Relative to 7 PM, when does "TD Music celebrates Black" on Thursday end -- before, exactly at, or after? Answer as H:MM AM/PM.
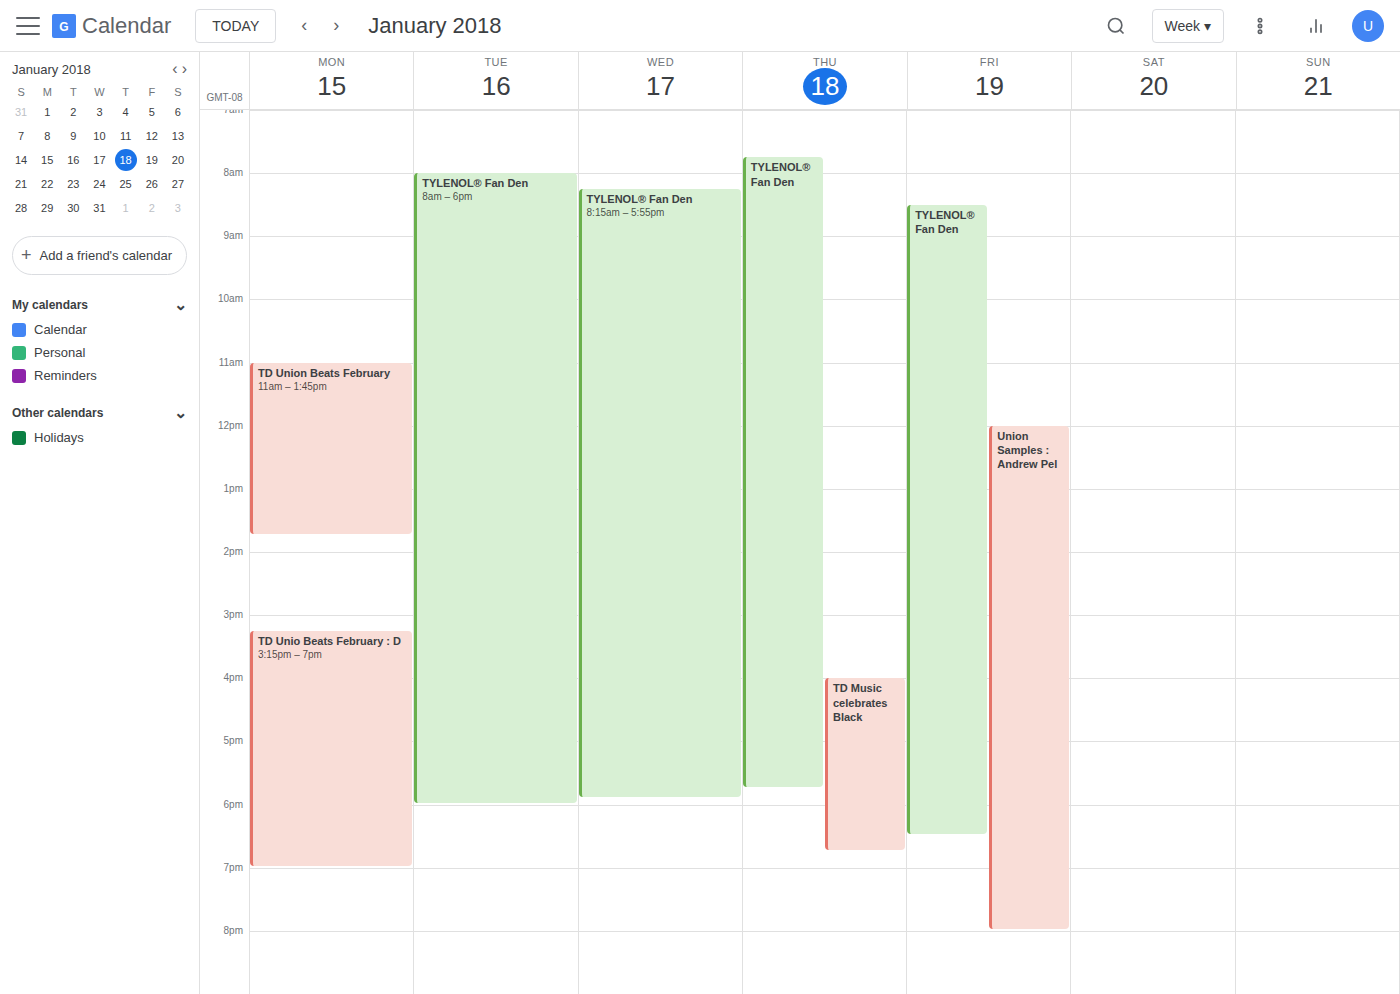
6:45 PM -- before 7 PM, 15 minutes above the 7 PM line.